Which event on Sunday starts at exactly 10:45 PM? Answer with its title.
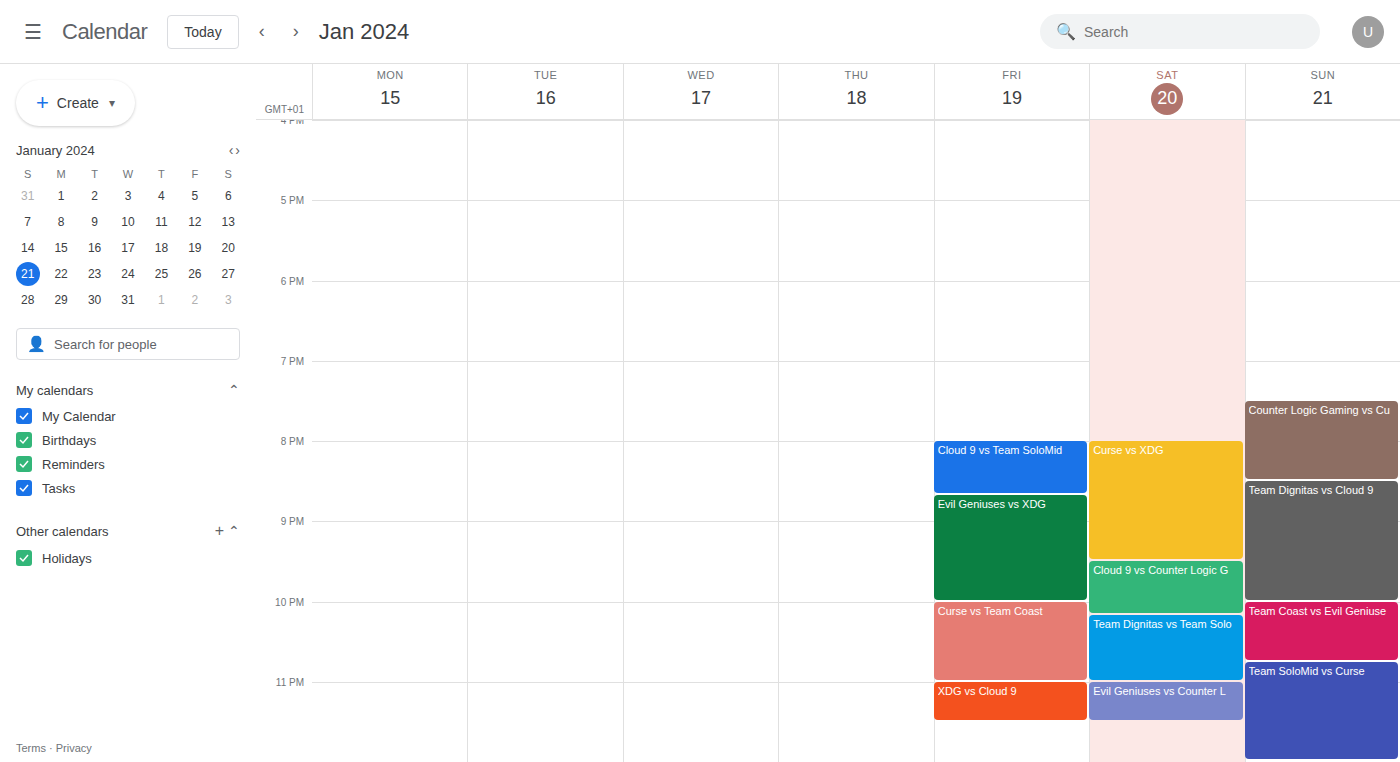
"Team SoloMid vs Curse"